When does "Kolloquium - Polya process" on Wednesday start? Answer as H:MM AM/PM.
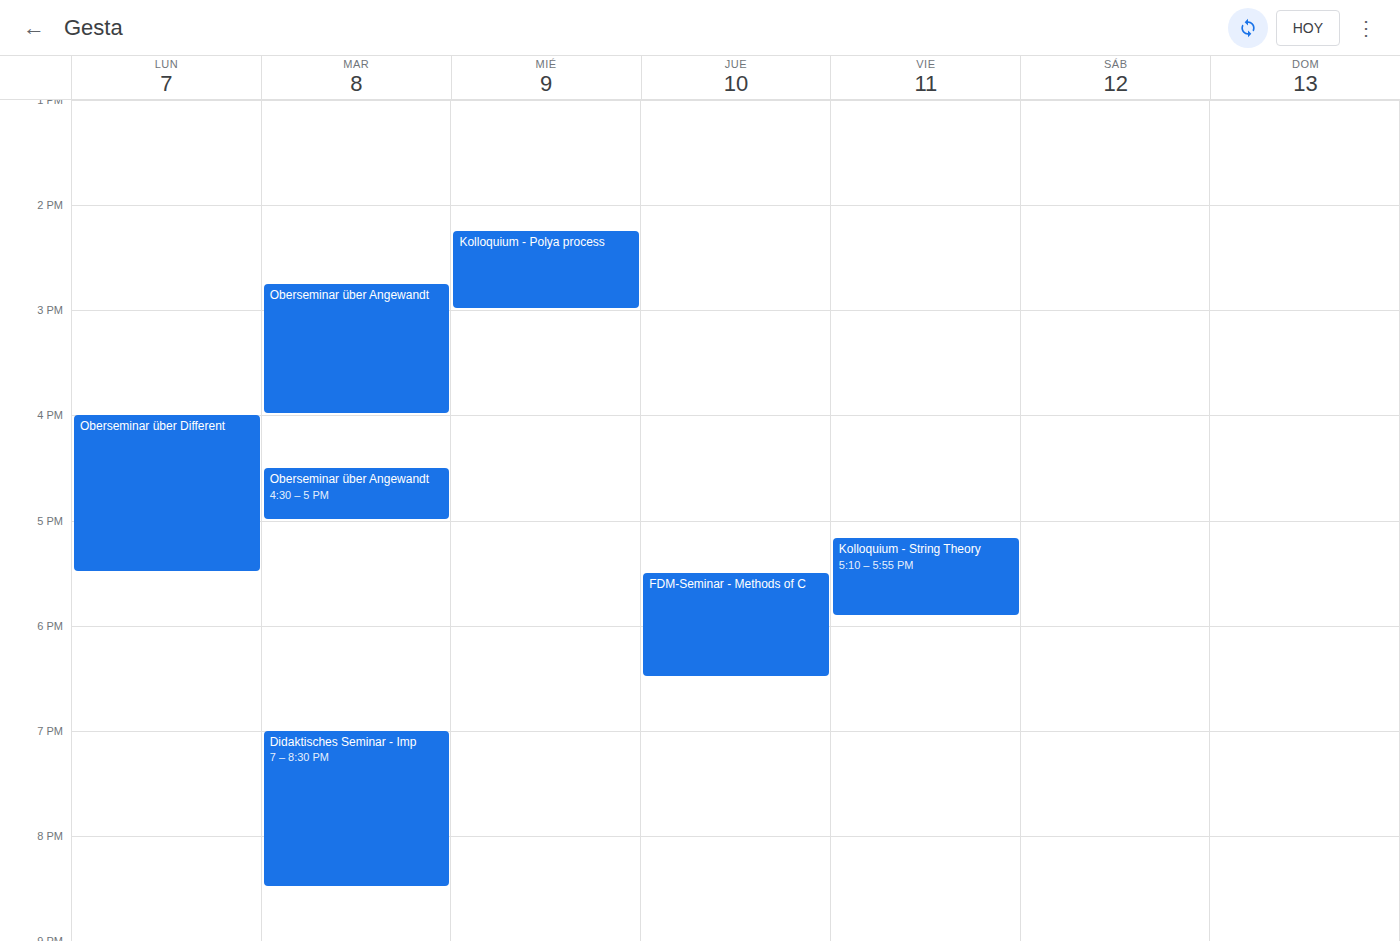
2:15 PM